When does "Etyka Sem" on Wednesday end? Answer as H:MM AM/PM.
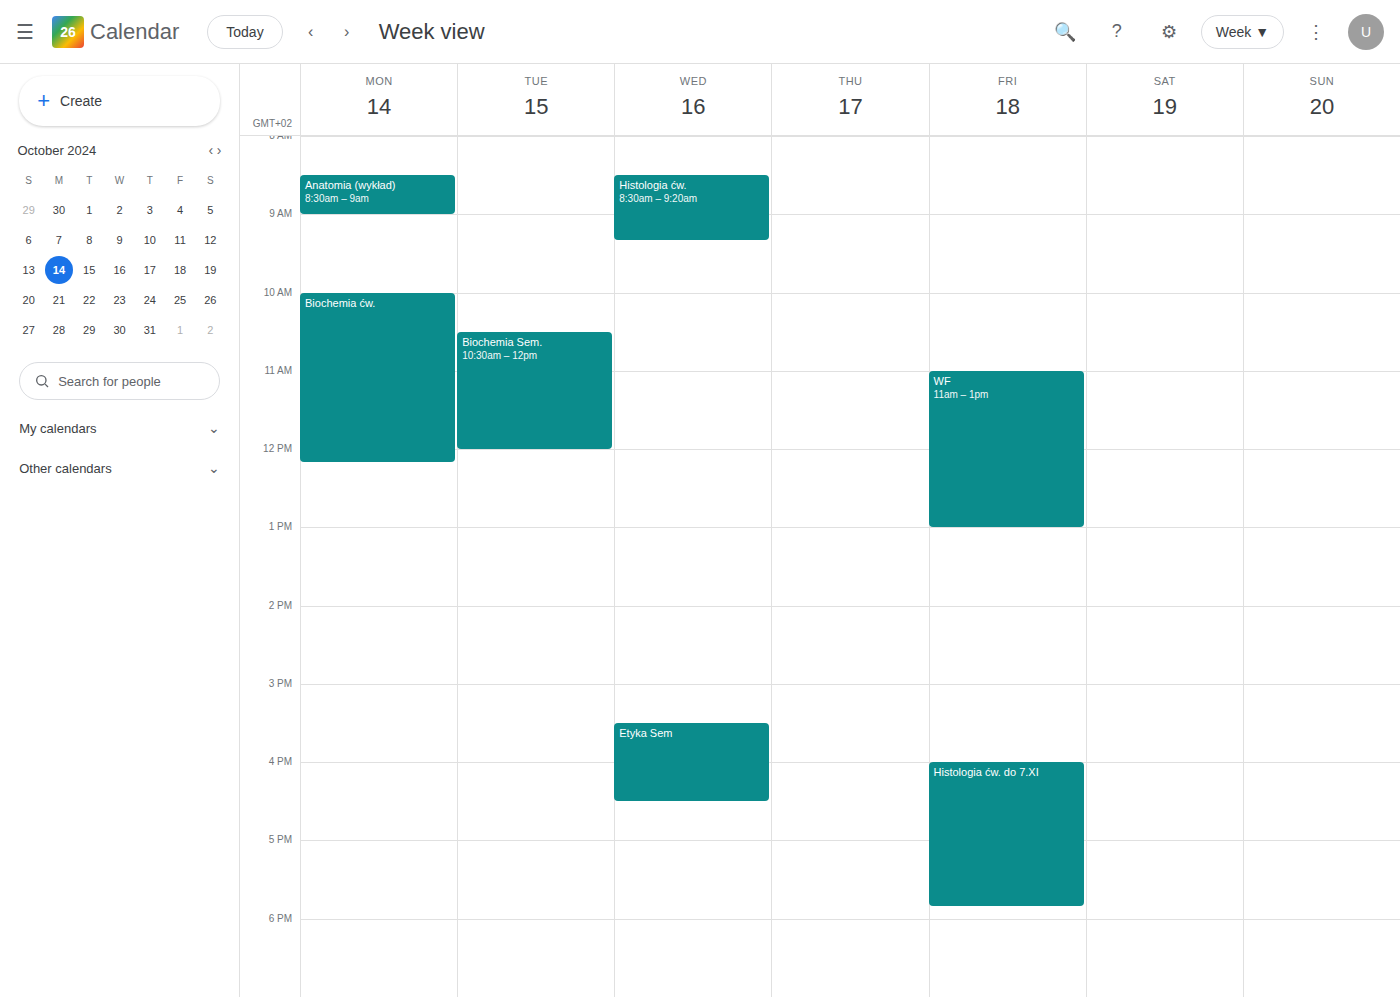
4:30 PM